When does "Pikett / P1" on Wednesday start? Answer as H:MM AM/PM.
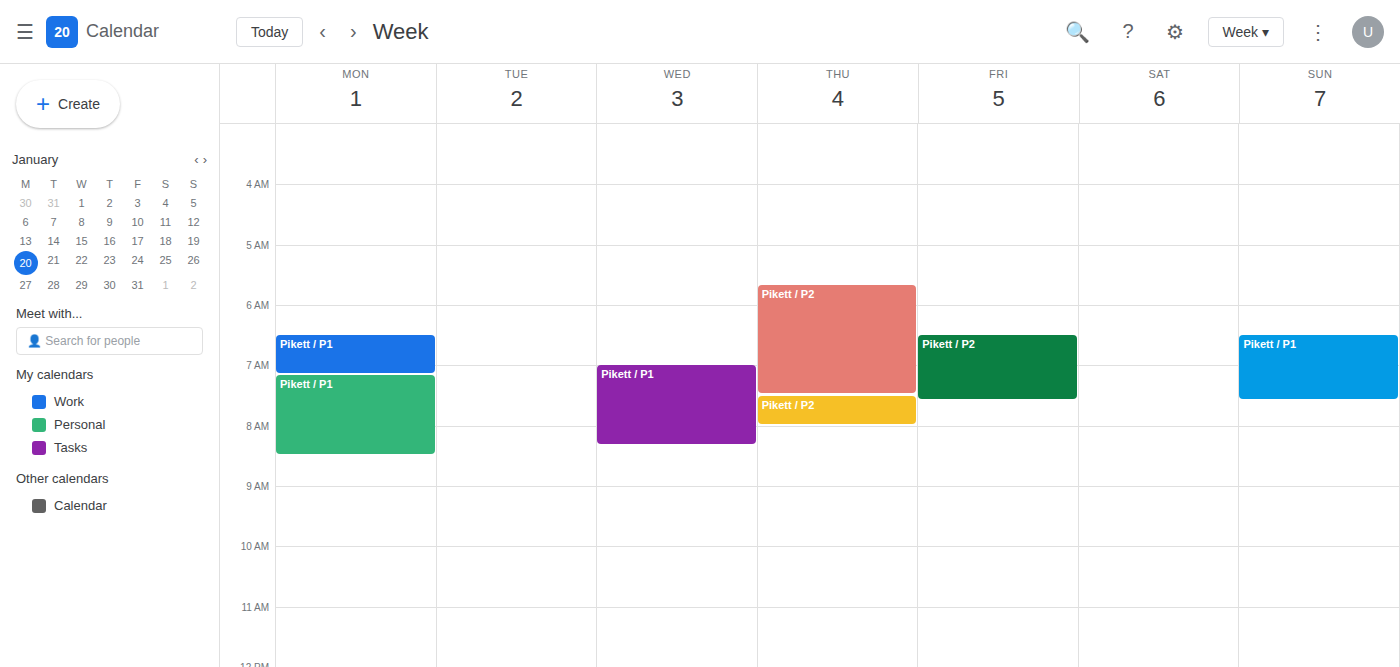
7:00 AM